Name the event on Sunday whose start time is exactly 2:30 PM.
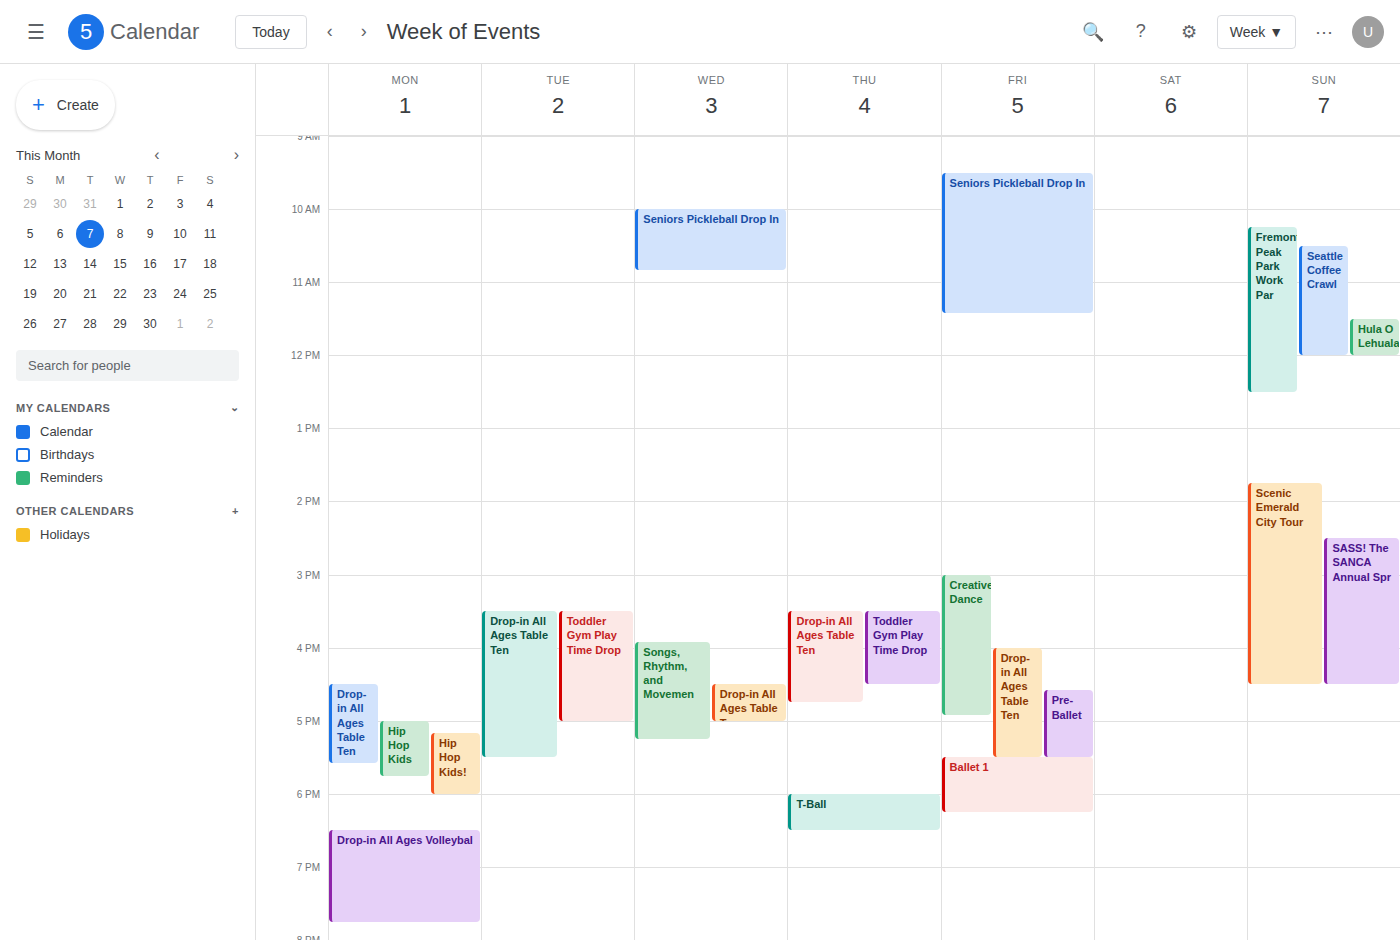
"SASS! The SANCA Annual Spr"